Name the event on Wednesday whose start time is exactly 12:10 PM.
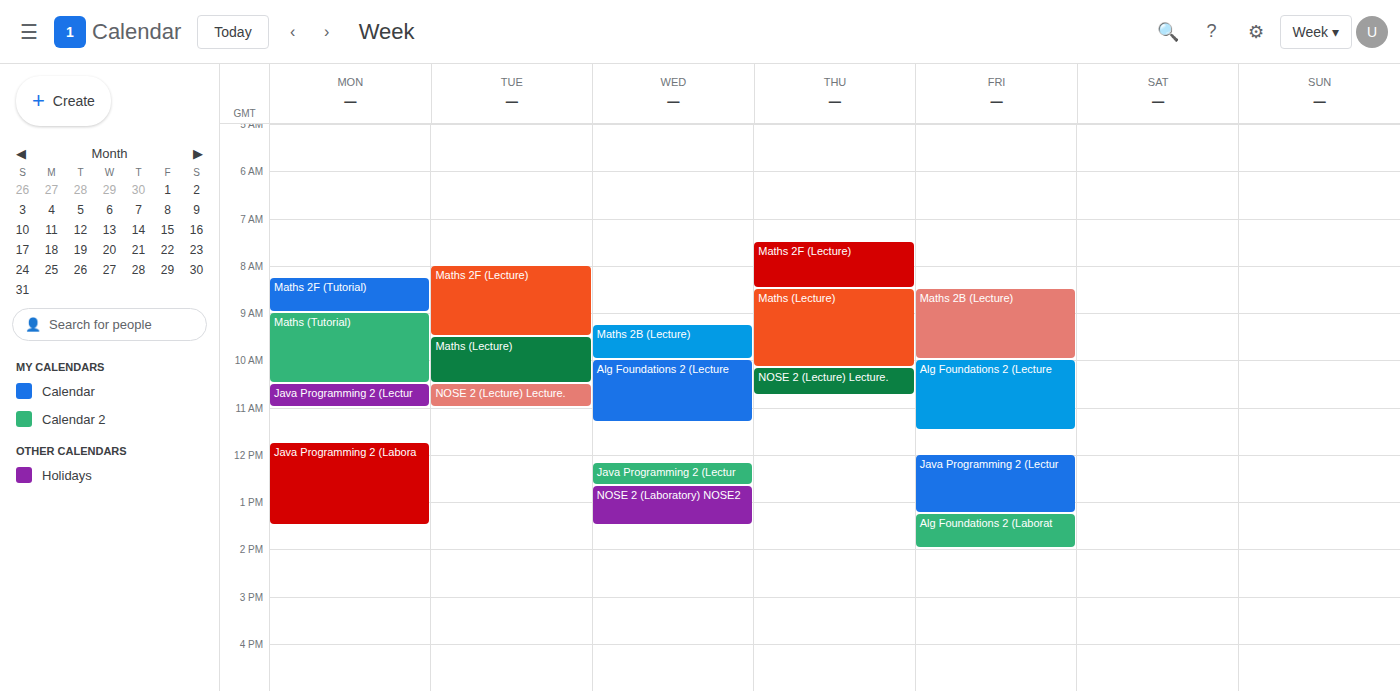
"Java Programming 2 (Lectur"